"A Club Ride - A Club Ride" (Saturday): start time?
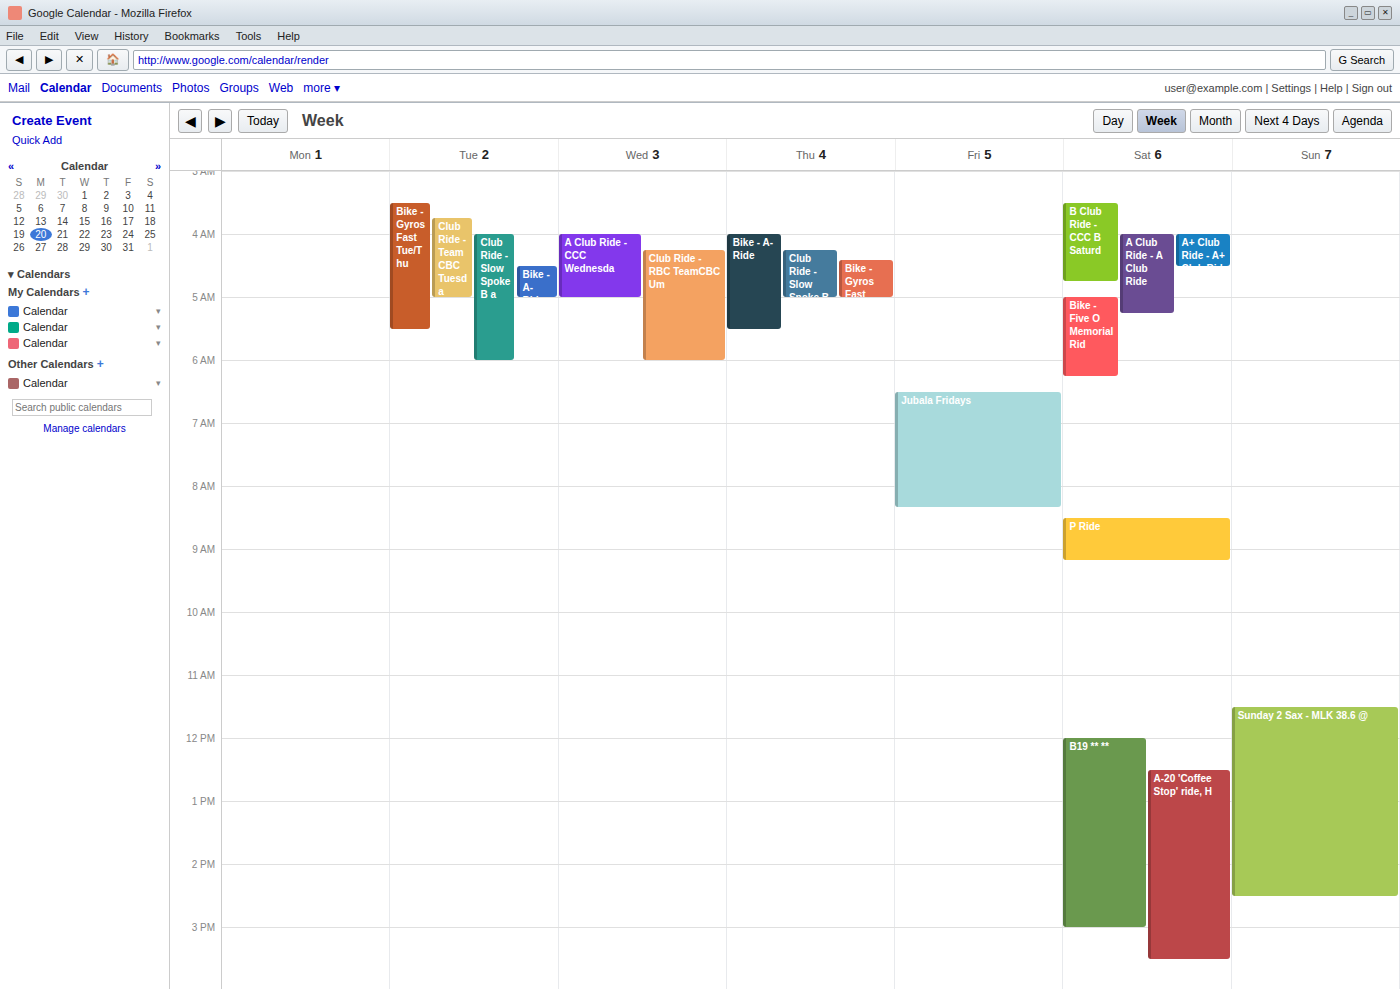
4:00 AM